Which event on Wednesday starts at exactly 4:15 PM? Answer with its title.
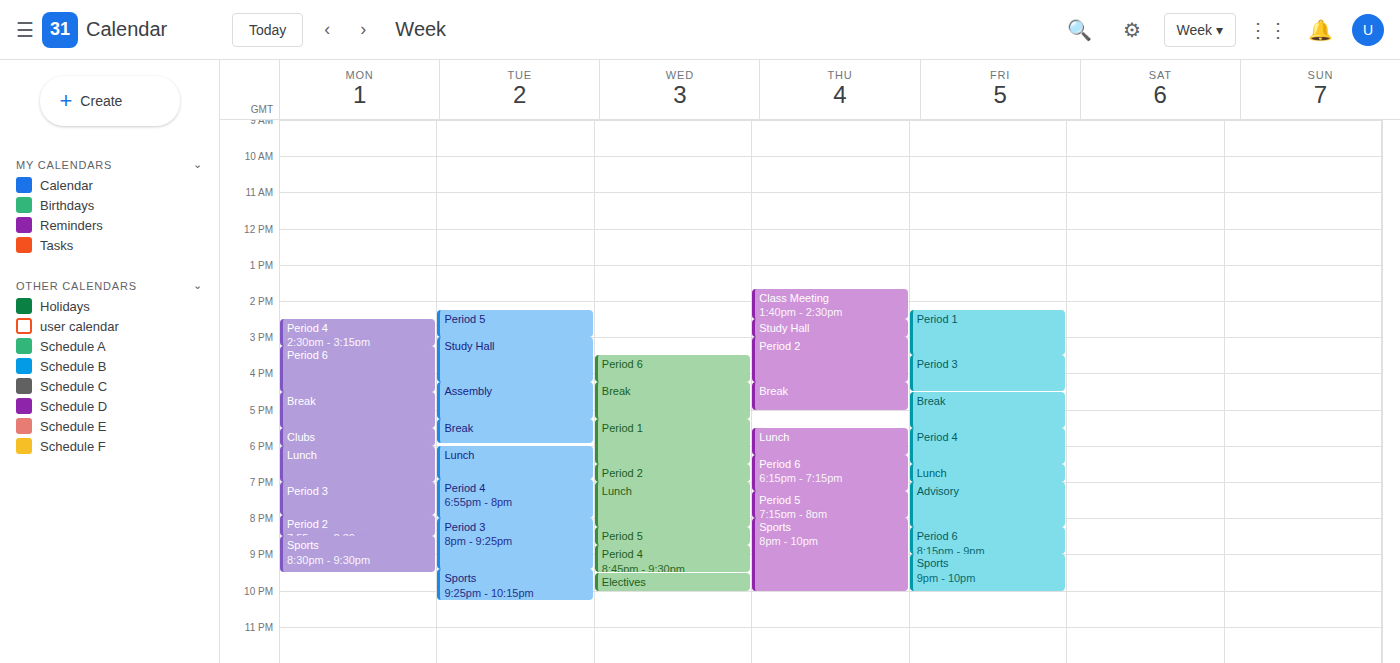
"Break"